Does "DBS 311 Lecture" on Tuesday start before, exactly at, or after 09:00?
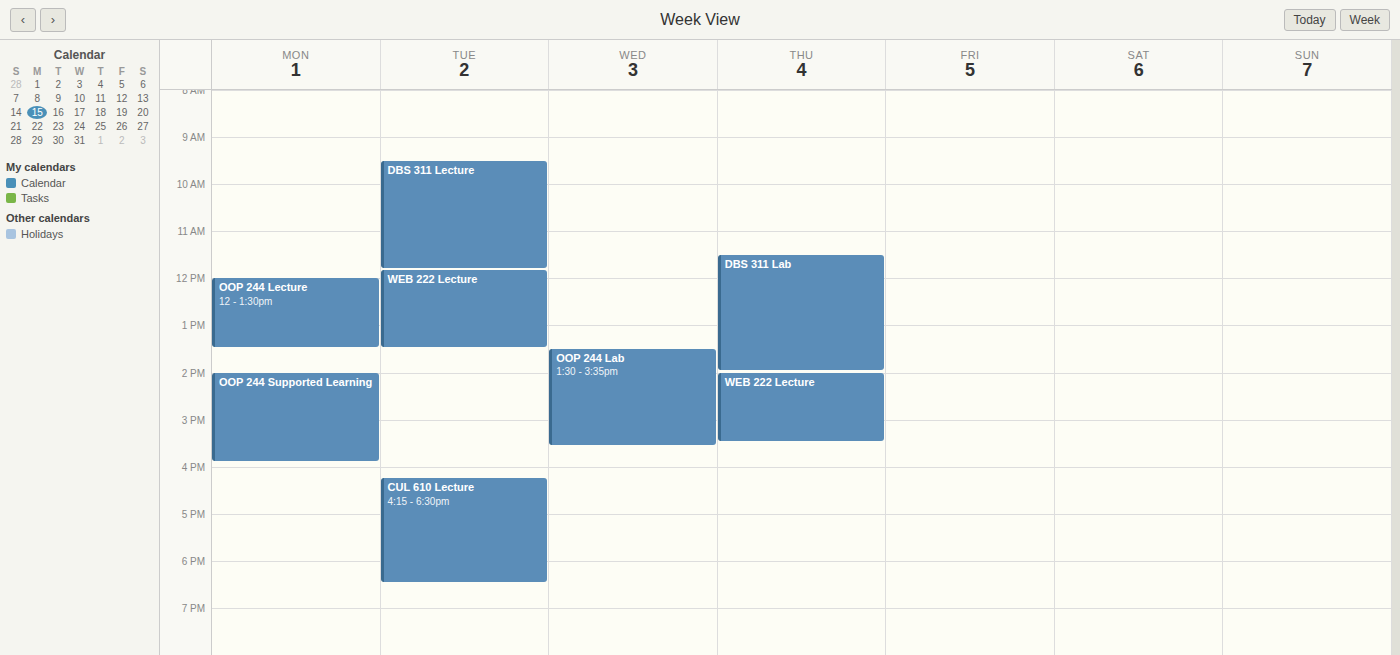
09:30 -- after 09:00, 30 minutes below the 09:00 line.